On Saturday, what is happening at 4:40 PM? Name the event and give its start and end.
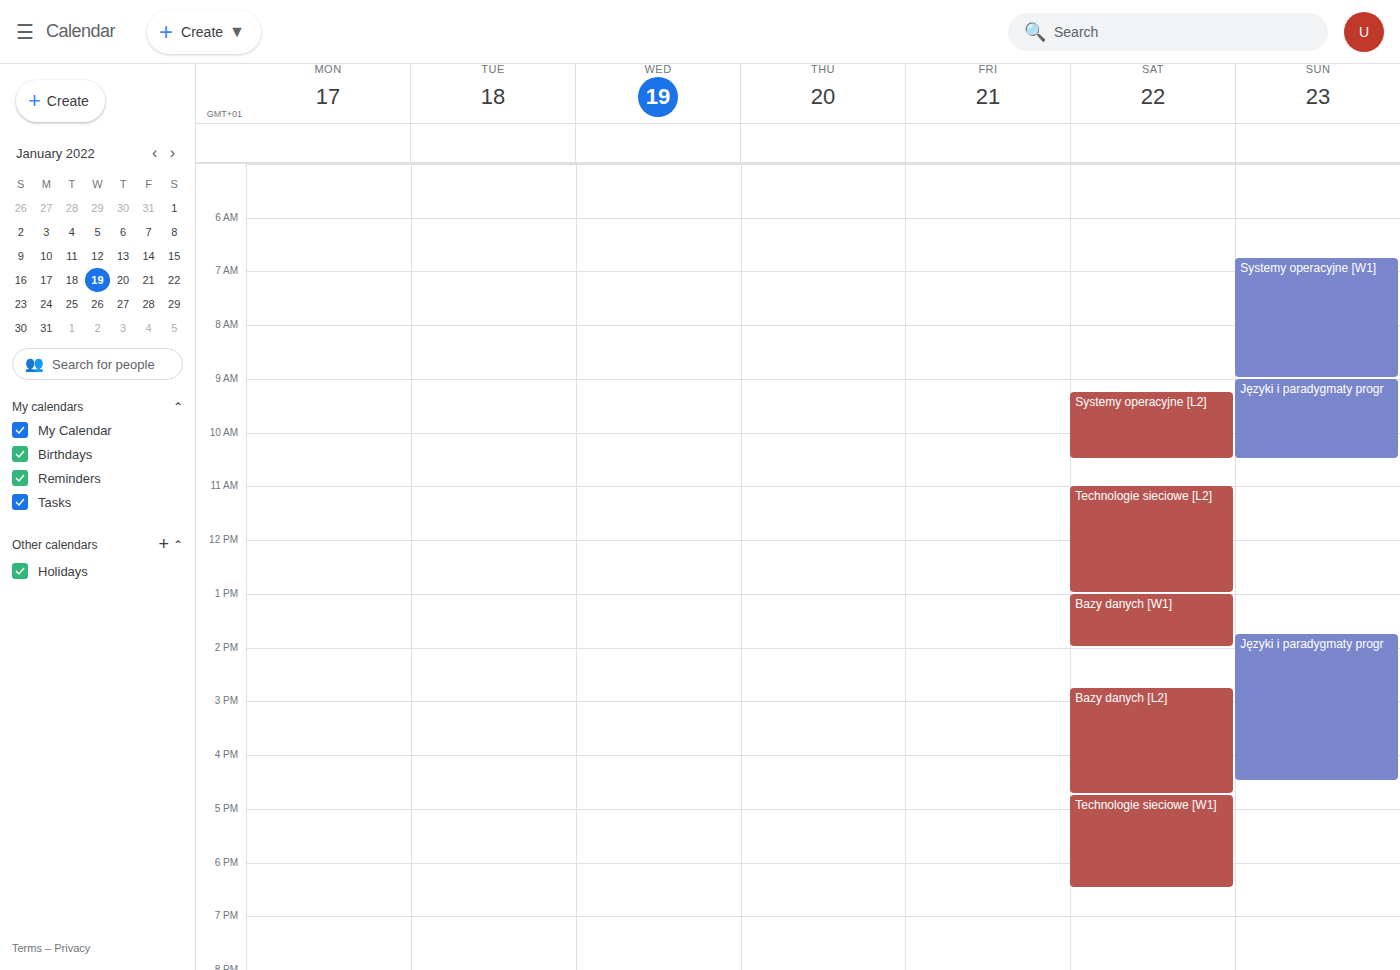
"Bazy danych [L2]", 2:45 PM to 4:45 PM